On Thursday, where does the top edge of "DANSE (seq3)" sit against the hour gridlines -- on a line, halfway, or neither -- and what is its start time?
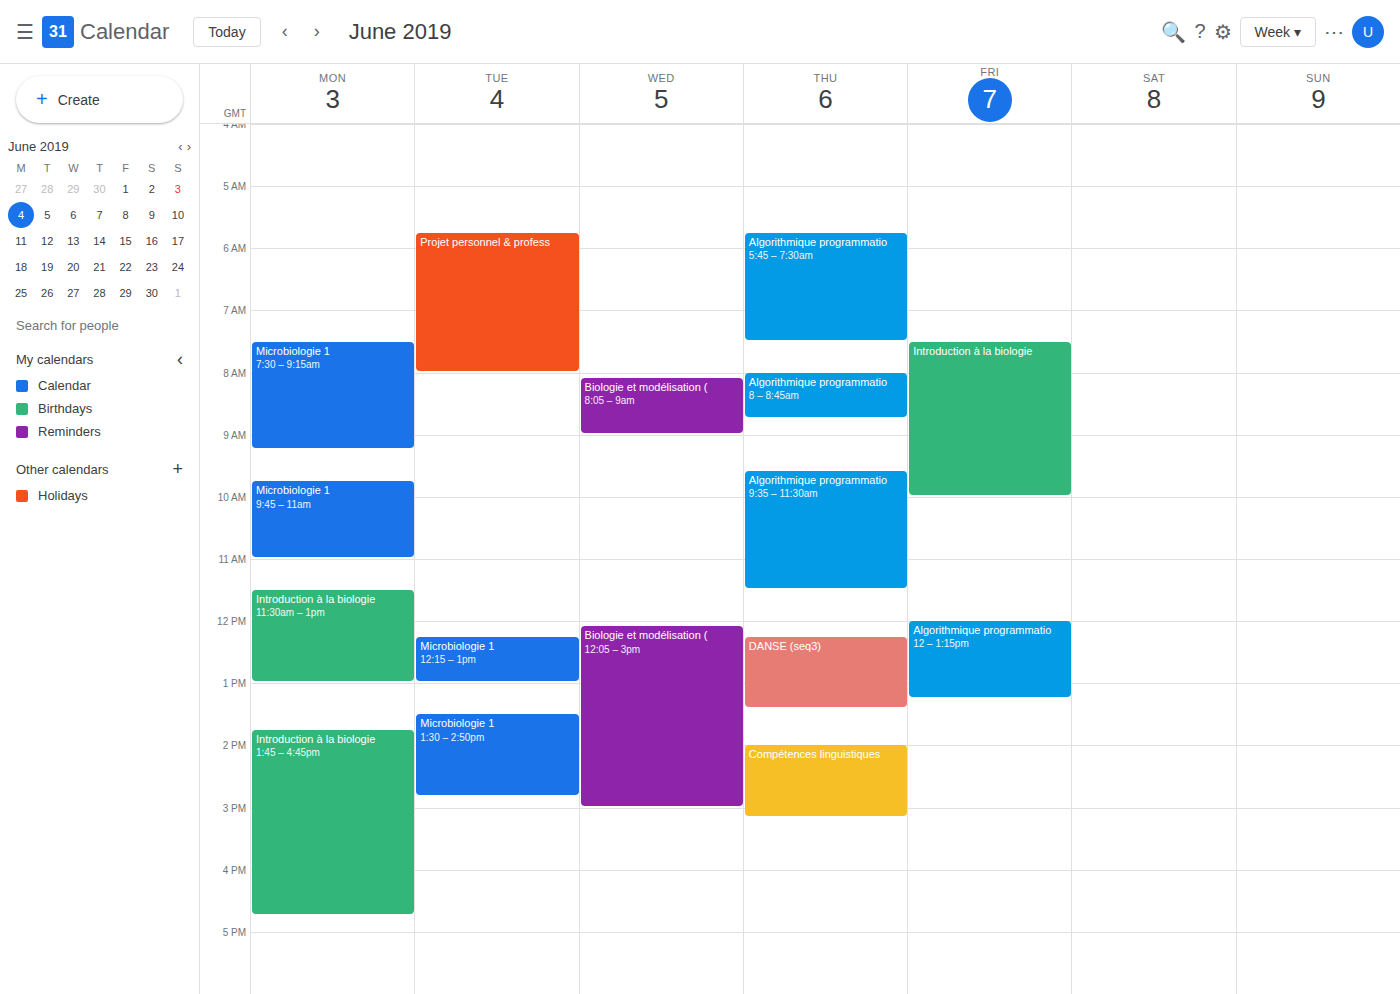
12:15 PM -- neither: a quarter of the way from the 12 PM line to the 1 PM line.